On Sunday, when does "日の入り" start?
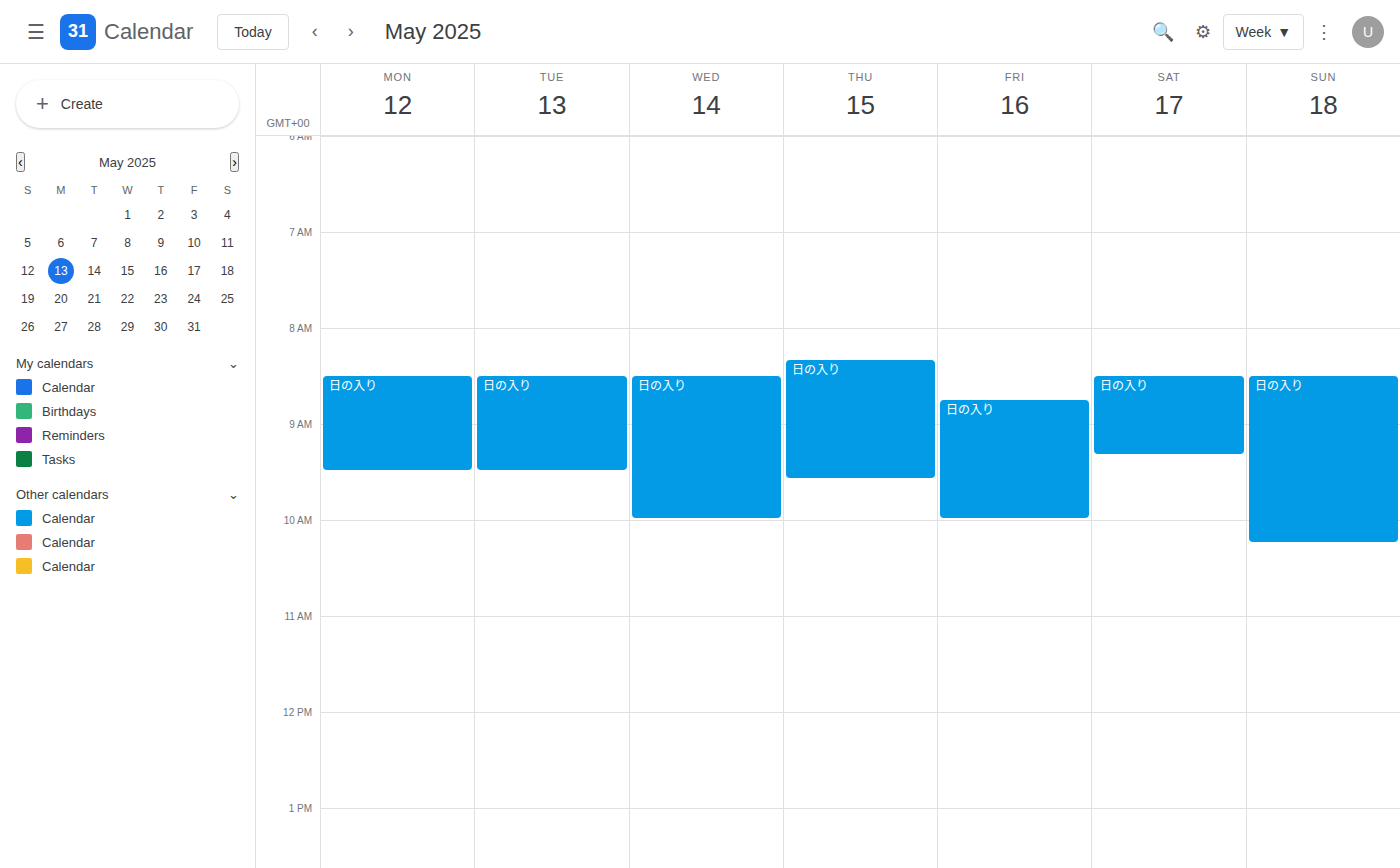
8:30 AM